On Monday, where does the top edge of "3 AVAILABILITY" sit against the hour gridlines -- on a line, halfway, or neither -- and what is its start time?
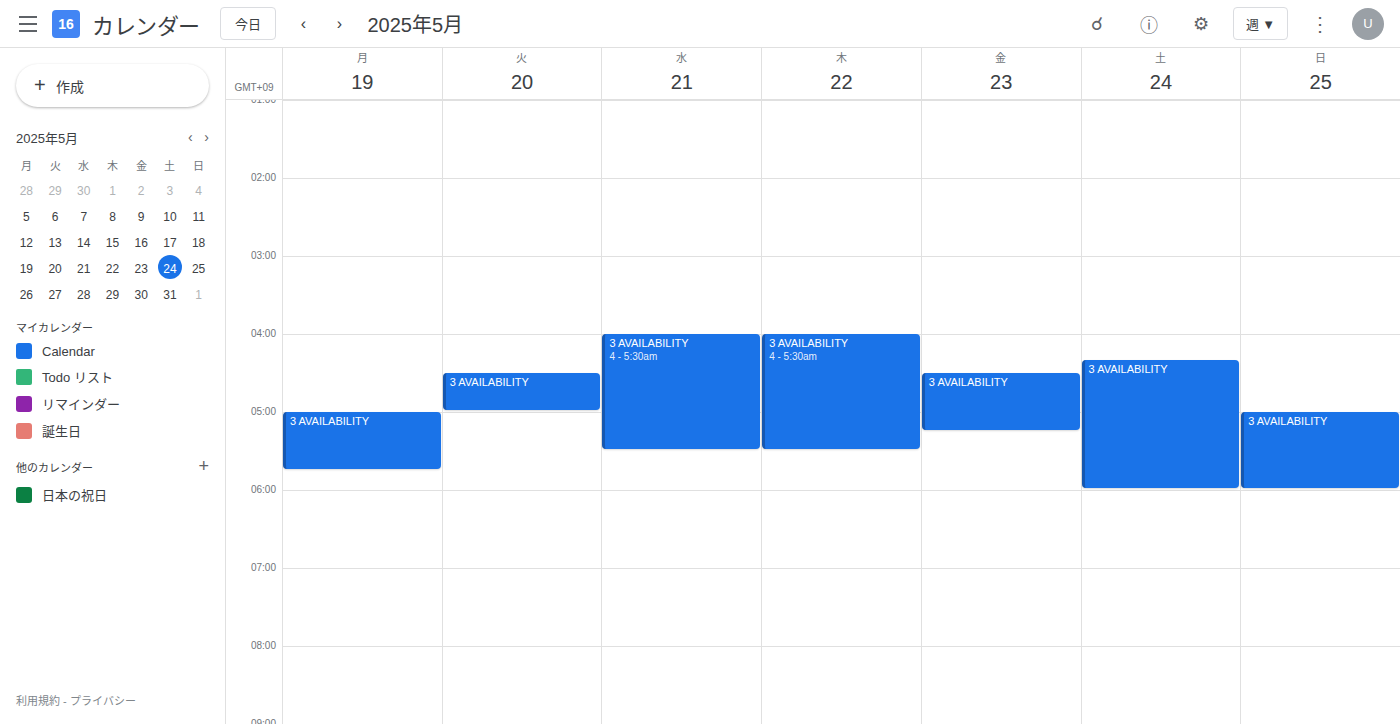
5:00 AM -- exactly on the 5 AM line.